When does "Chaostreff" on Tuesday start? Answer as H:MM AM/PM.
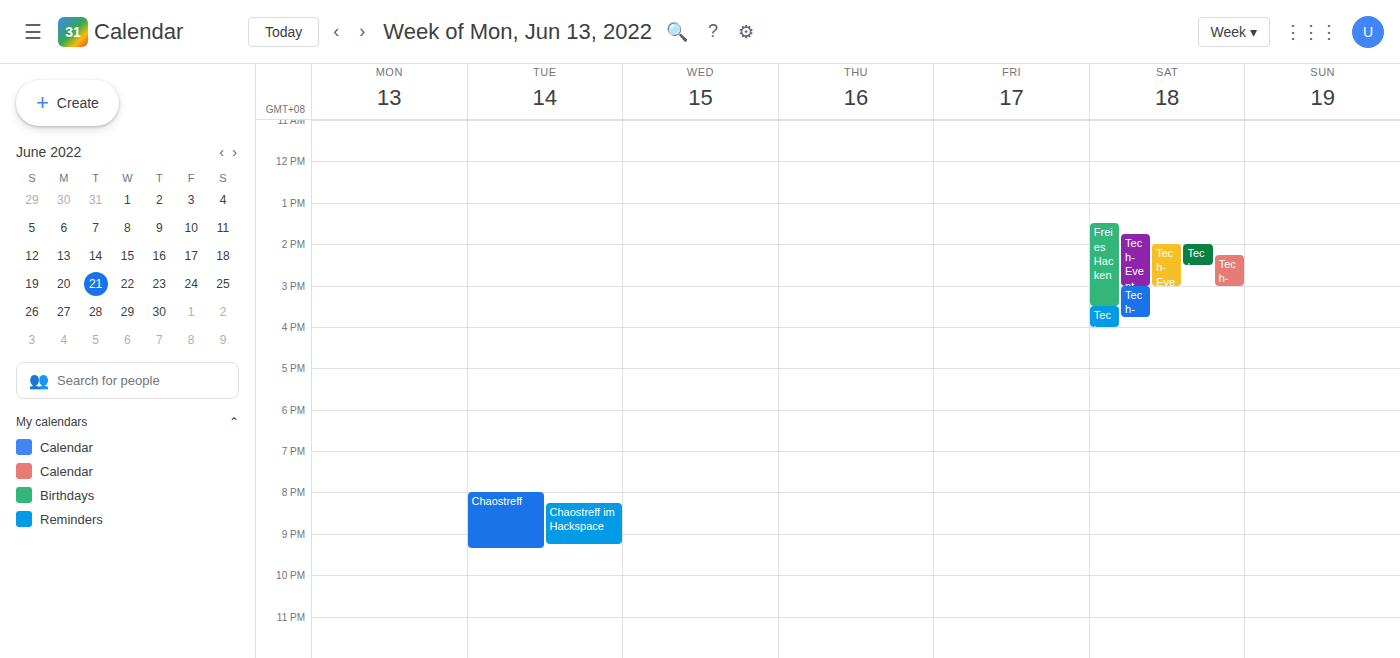
8:00 PM